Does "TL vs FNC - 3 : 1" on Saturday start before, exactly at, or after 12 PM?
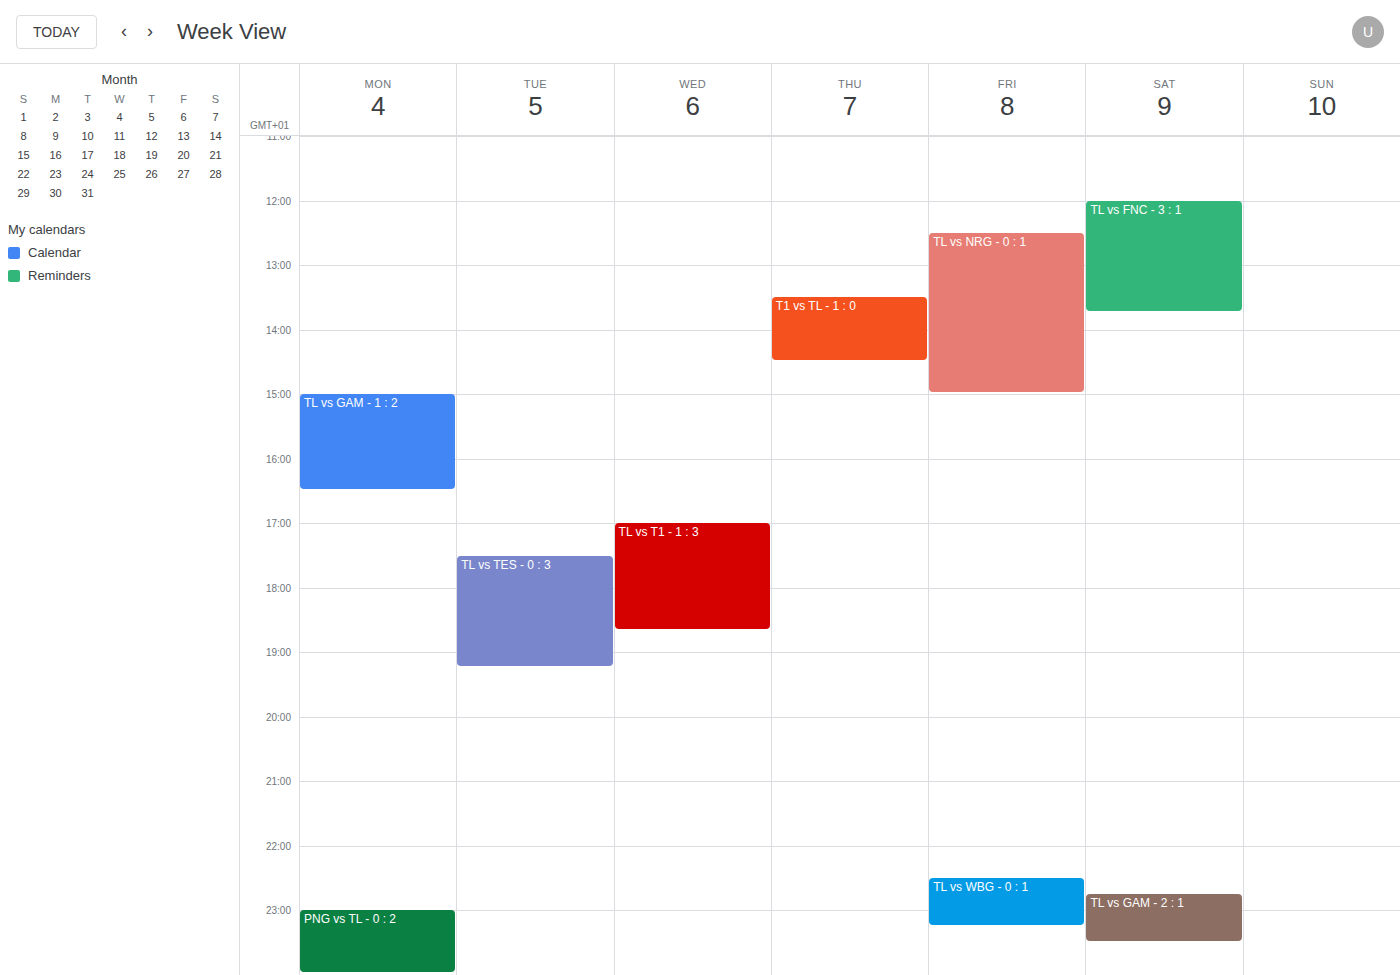
12:00 PM -- exactly at 12 PM, on the 12 PM line.